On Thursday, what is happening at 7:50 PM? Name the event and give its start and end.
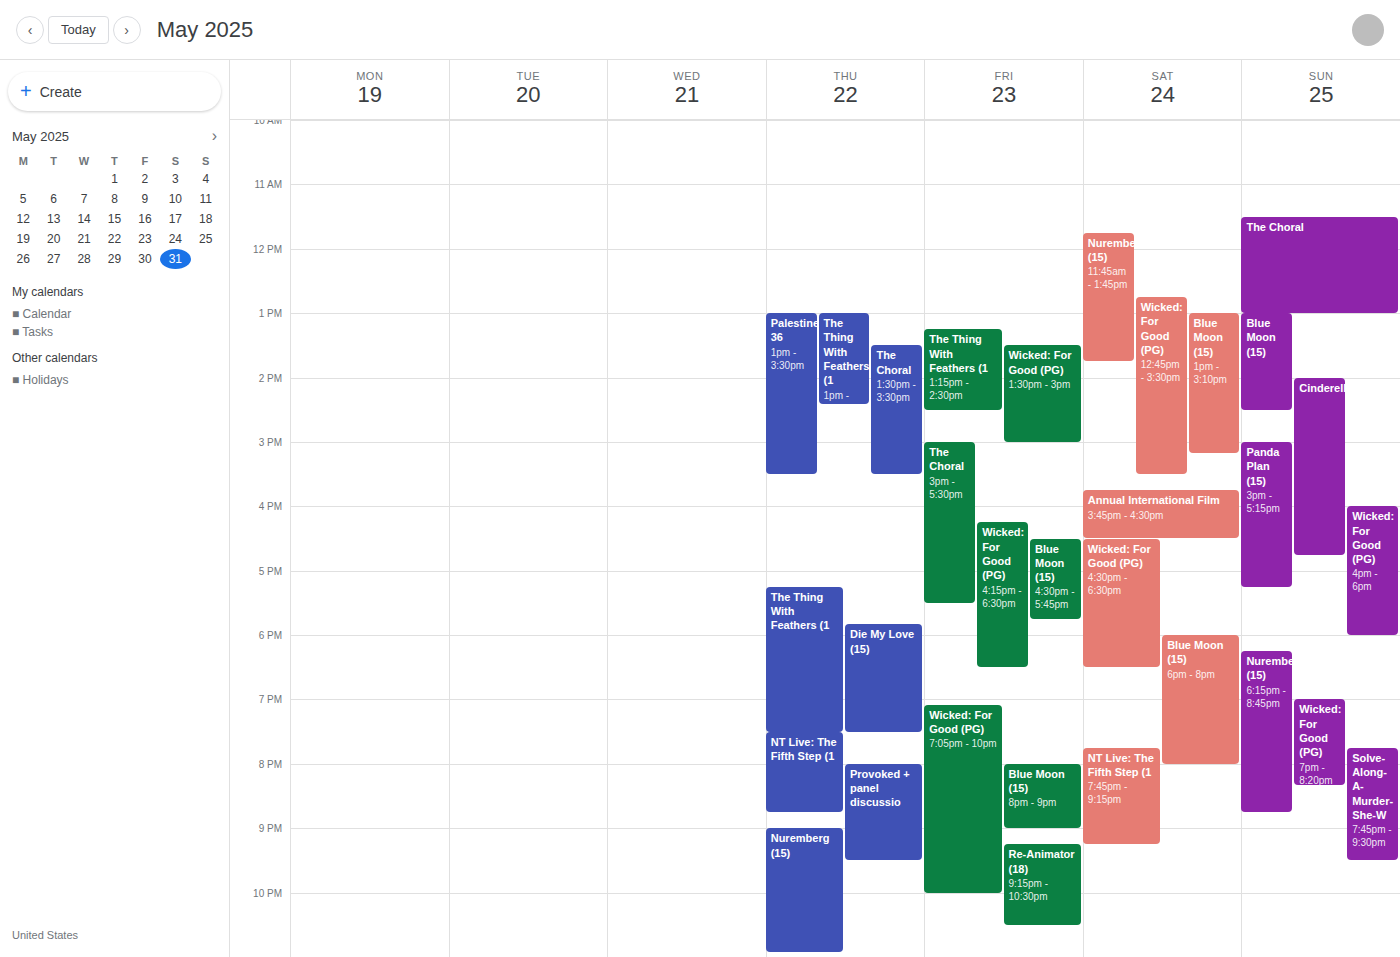
"NT Live: The Fifth Step (1", 7:30 PM to 8:45 PM